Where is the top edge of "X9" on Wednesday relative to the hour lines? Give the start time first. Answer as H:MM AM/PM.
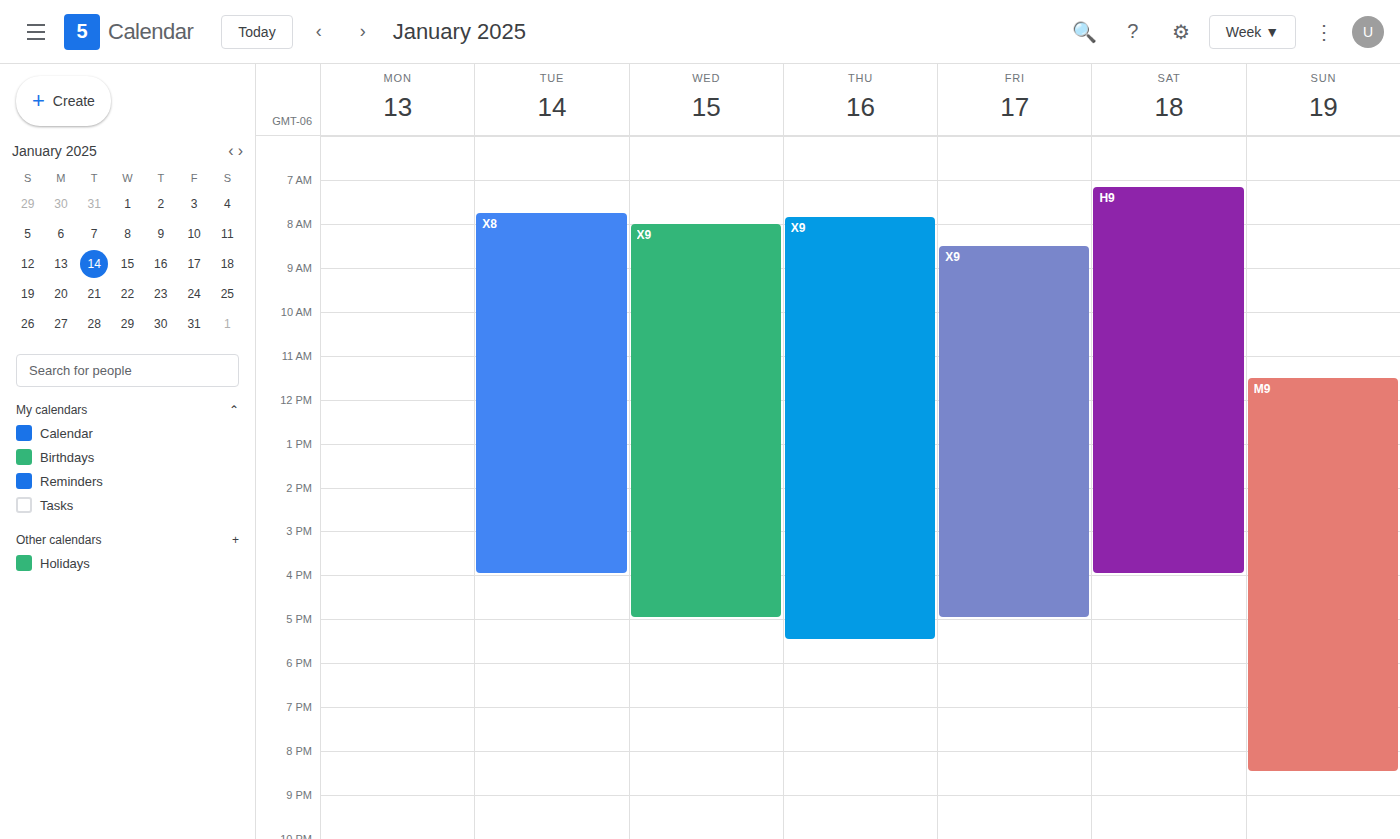
8:00 AM -- exactly on the 8 AM line.